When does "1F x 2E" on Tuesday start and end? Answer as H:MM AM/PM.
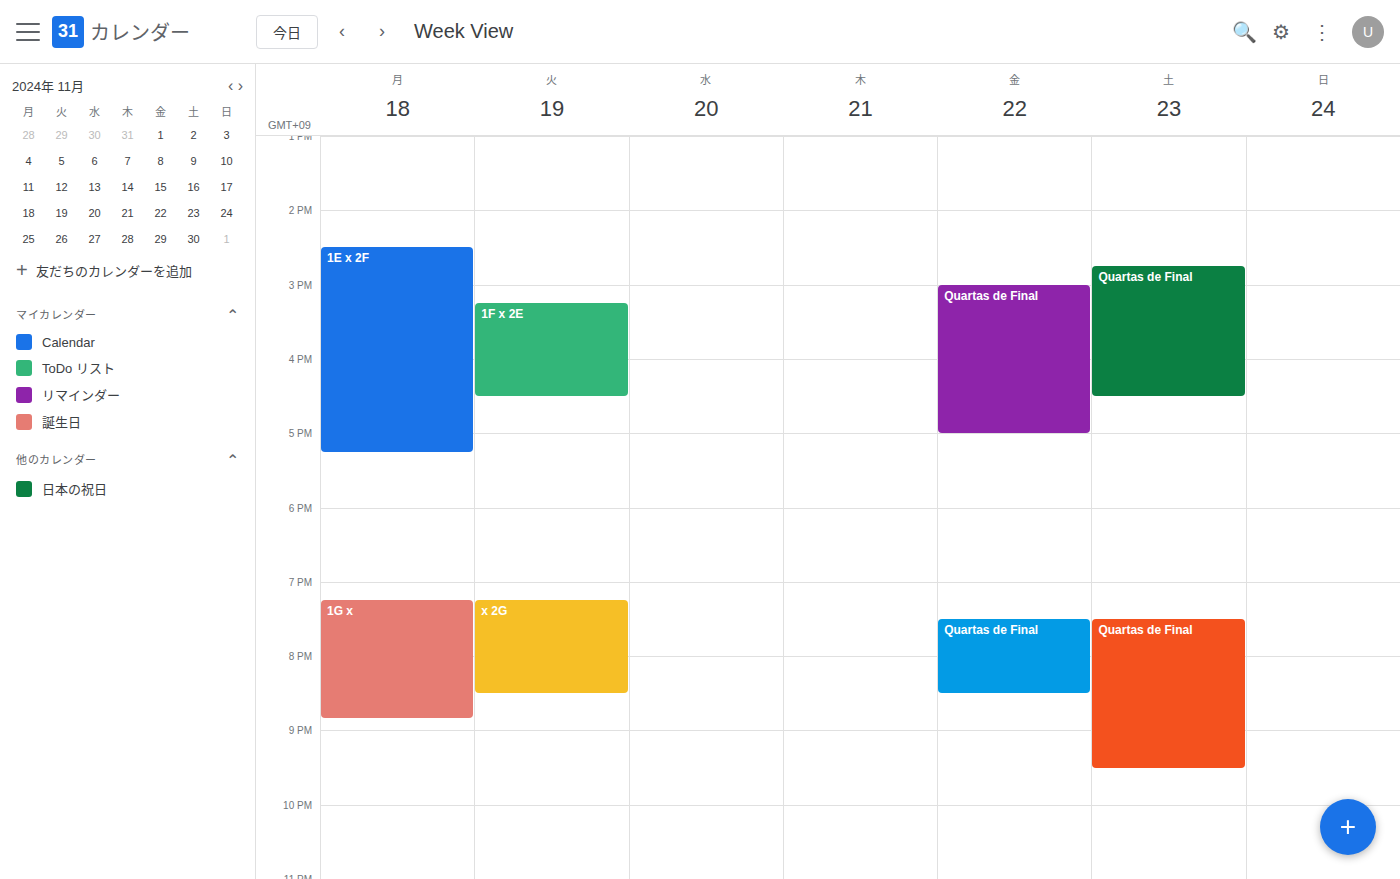
3:15 PM to 4:30 PM